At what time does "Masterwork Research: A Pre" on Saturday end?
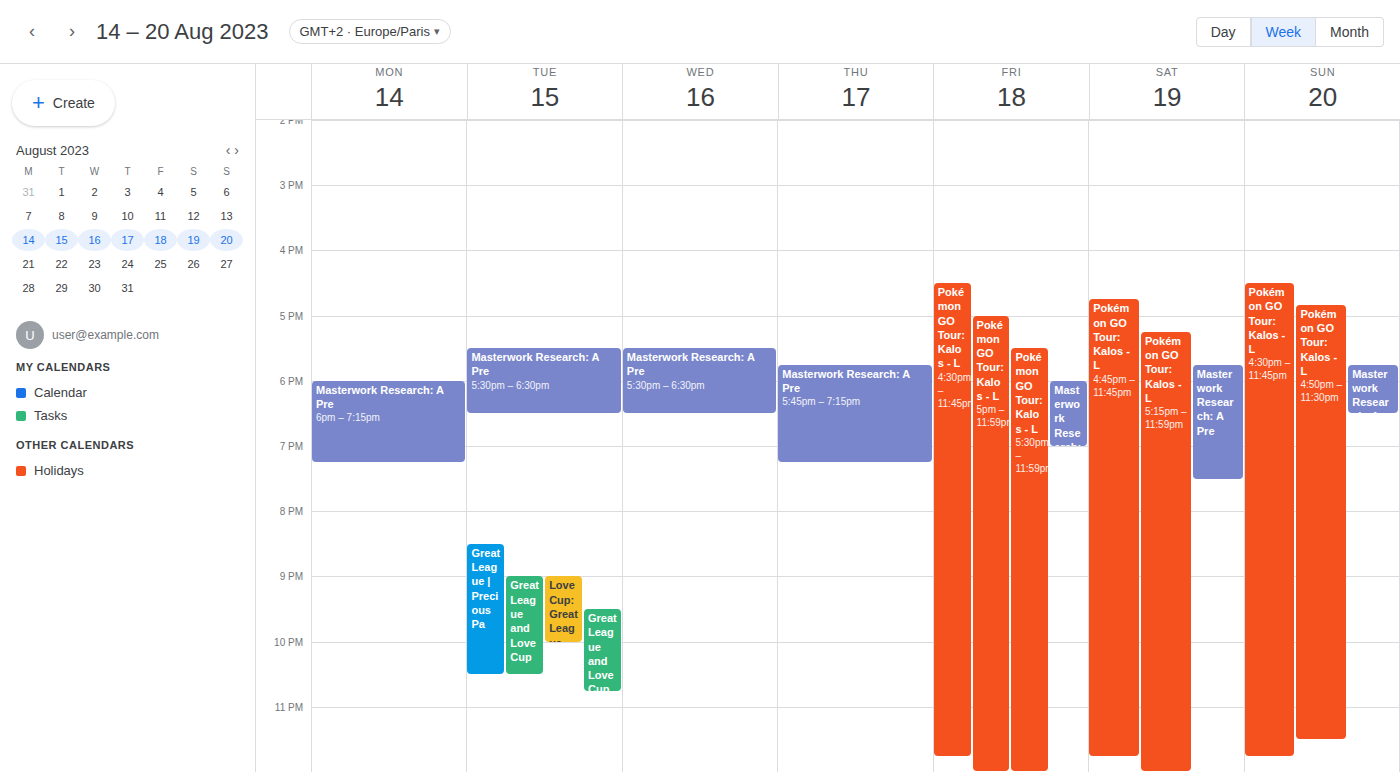
7:30 PM